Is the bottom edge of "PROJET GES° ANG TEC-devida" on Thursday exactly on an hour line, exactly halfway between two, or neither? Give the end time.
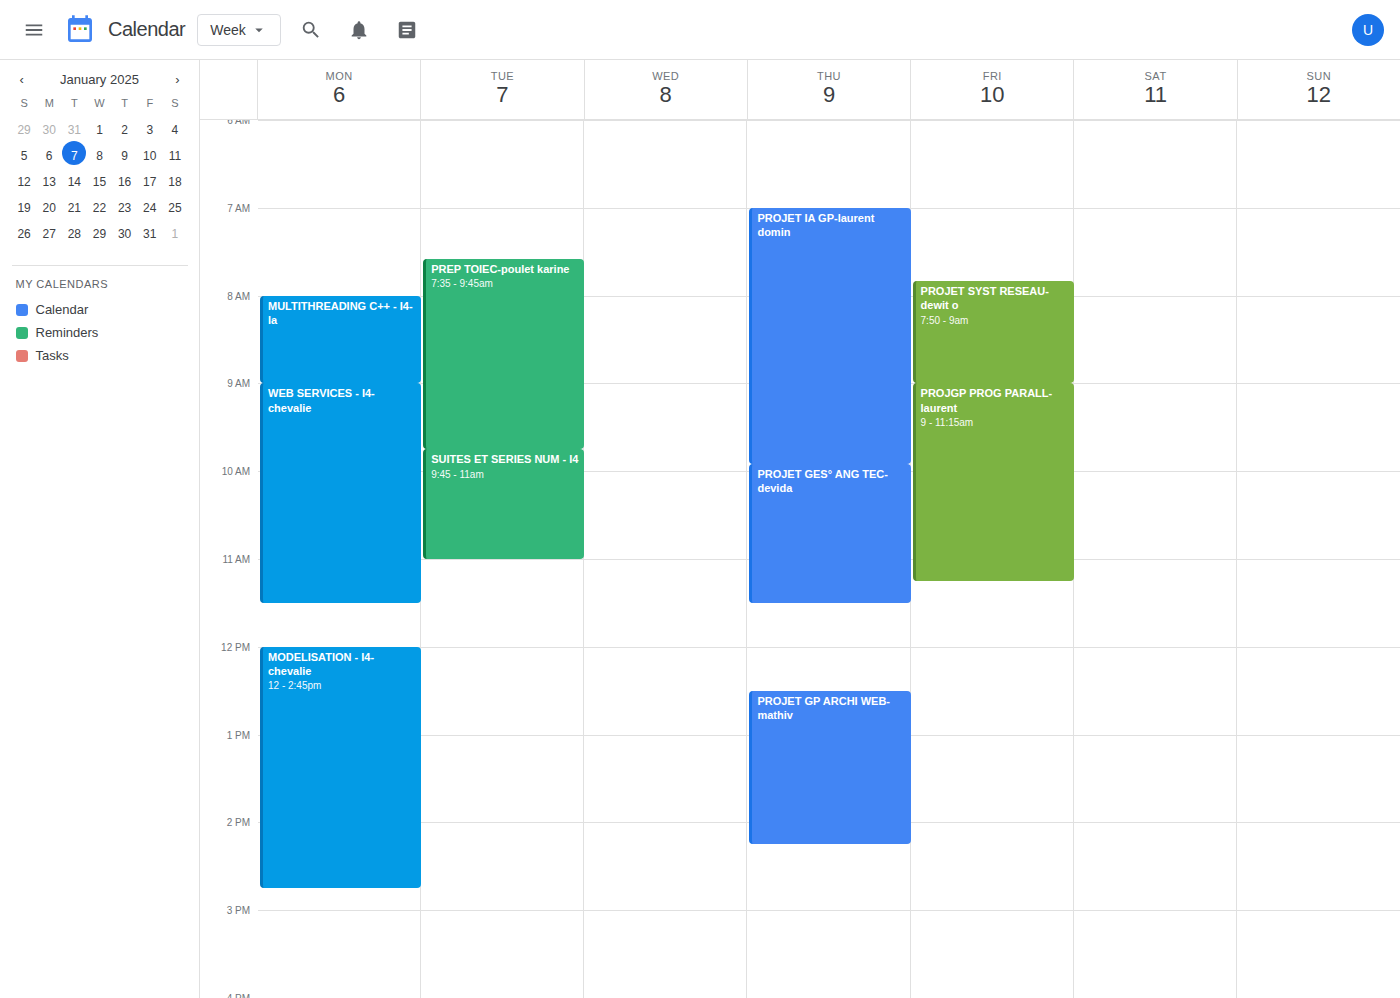
11:30 AM -- halfway between the 11 AM and 12 PM lines.